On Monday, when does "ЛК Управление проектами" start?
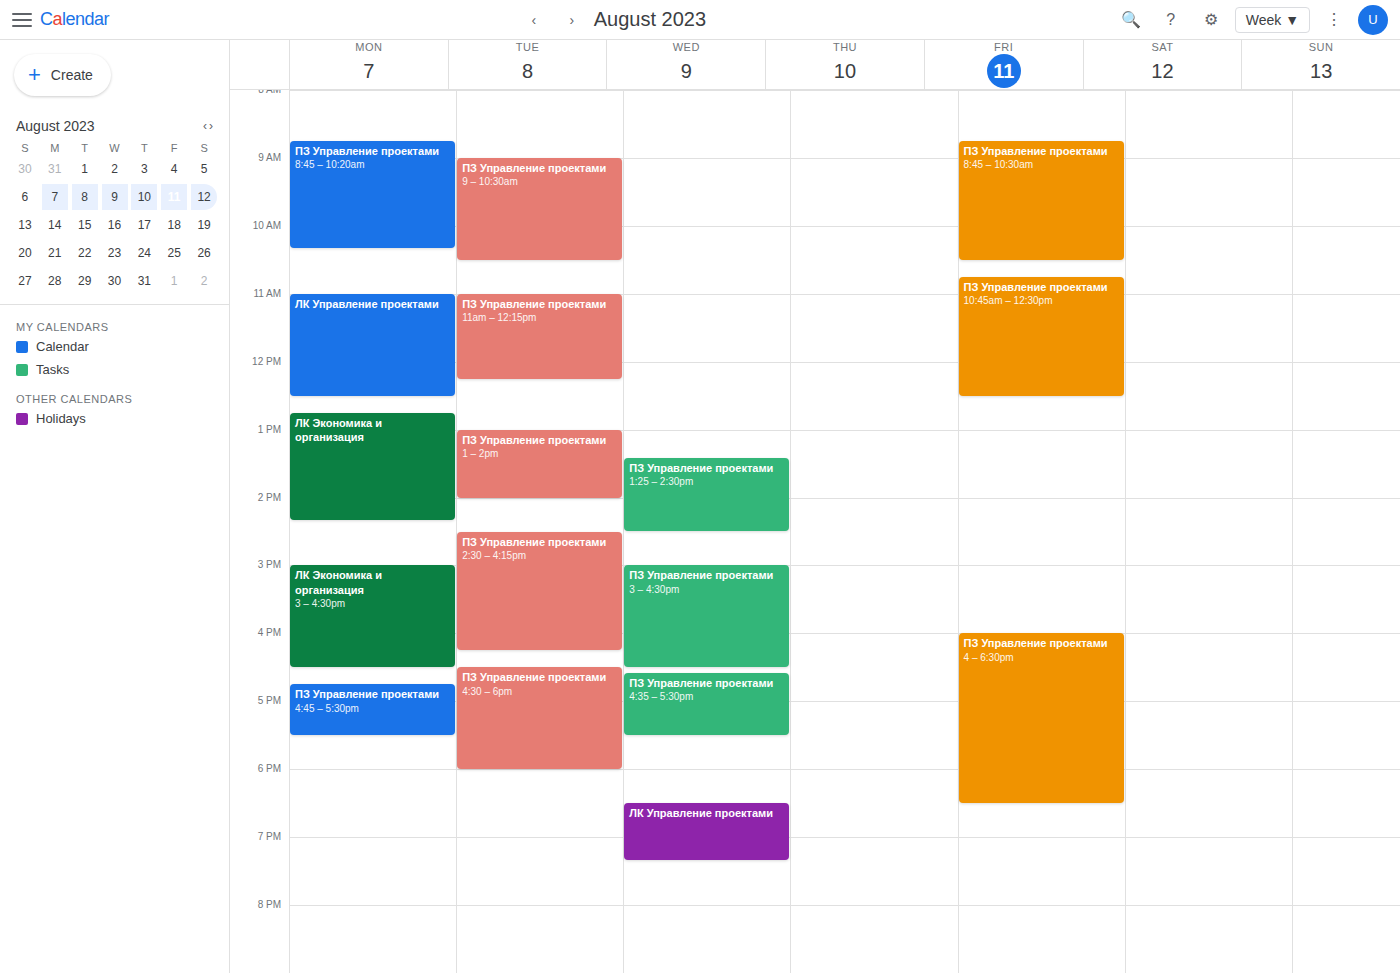
11:00 AM